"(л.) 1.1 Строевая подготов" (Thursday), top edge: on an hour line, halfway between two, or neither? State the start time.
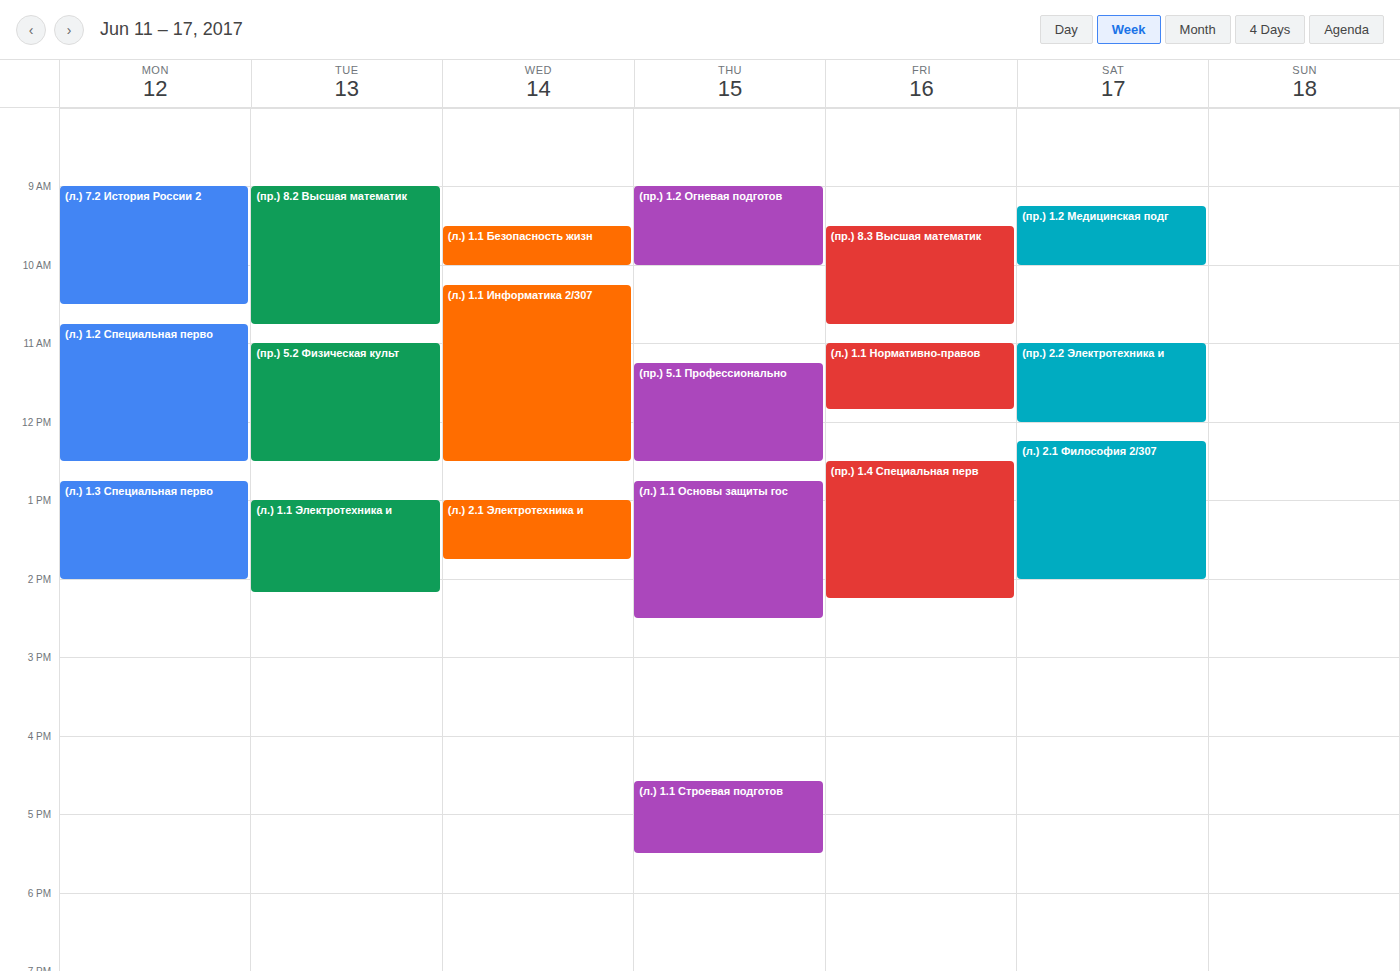
4:35 PM -- neither: 35 minutes below the 4 PM line and 25 minutes above the 5 PM line.